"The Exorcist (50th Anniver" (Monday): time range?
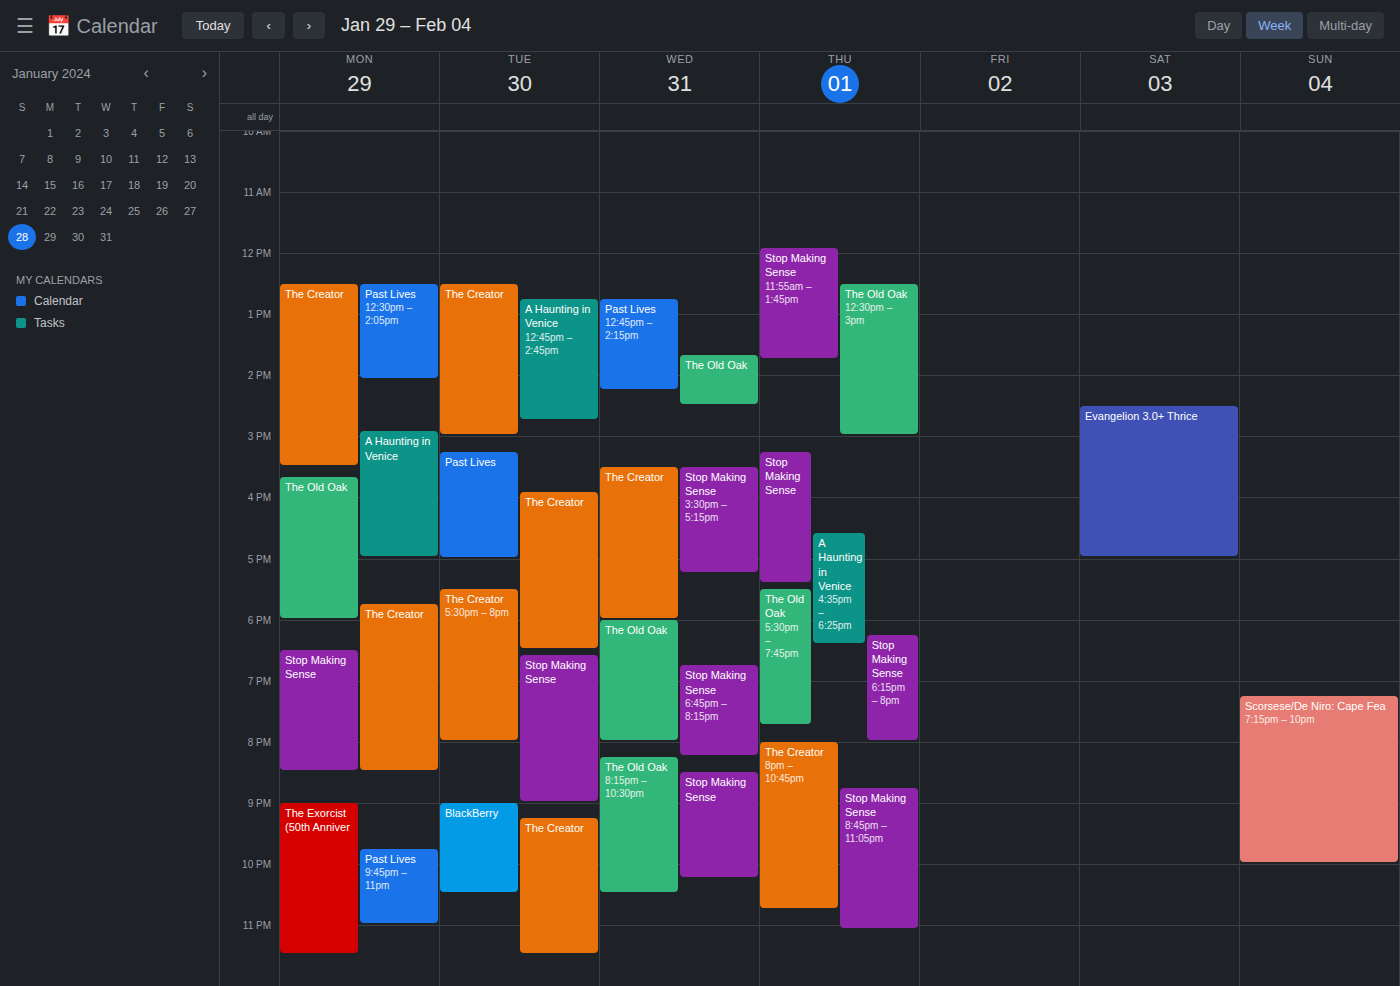
9:00 PM to 11:30 PM